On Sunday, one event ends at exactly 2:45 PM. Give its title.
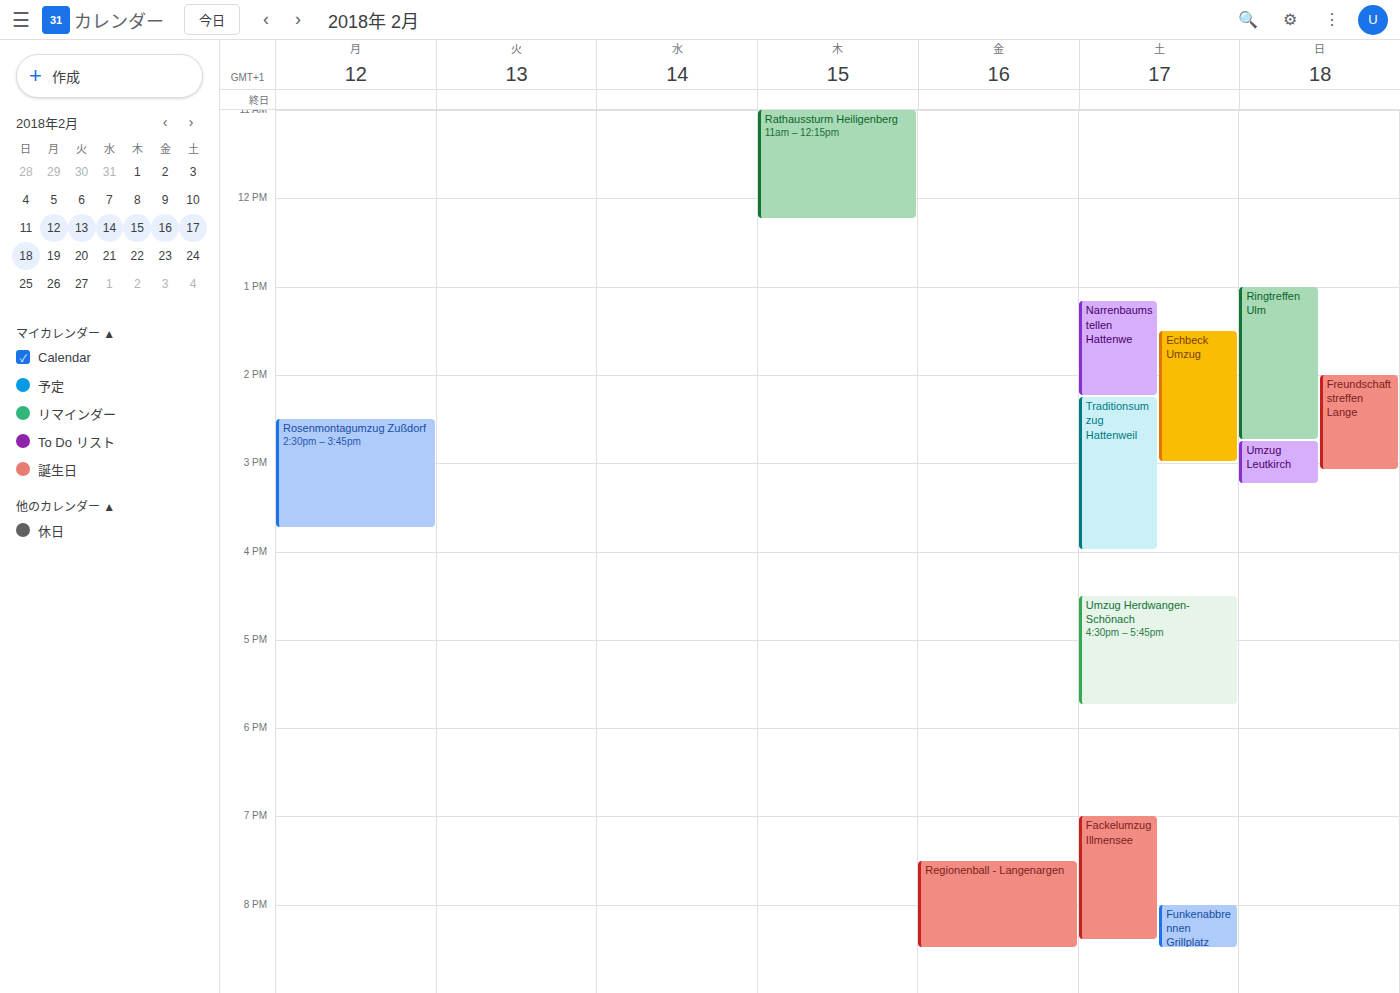
"Ringtreffen Ulm"